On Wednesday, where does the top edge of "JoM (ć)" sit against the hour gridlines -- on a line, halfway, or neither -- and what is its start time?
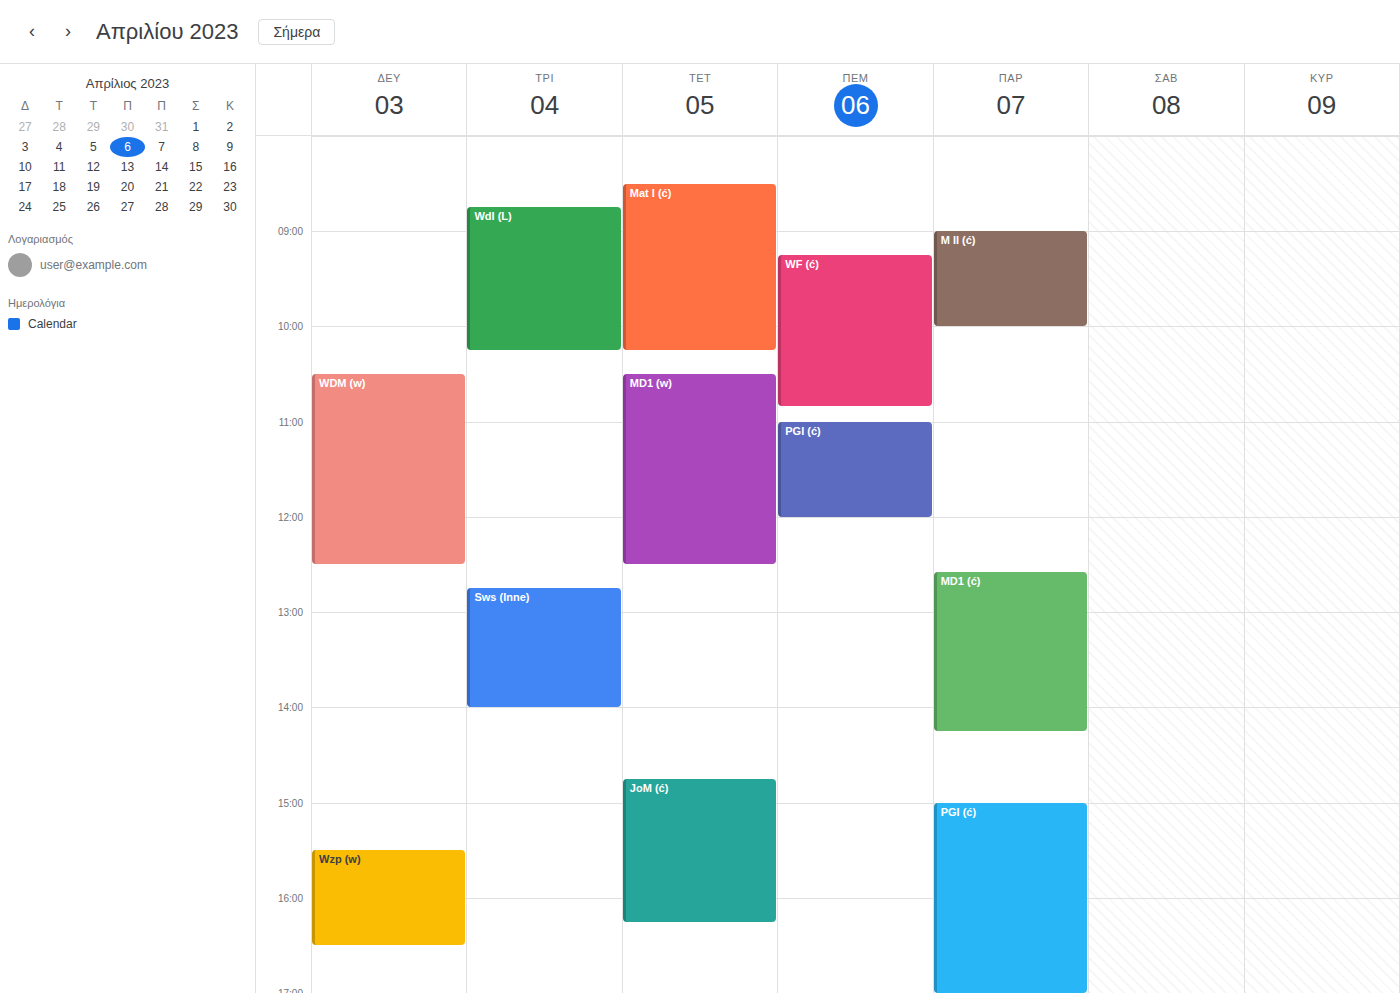
2:45 PM -- neither: three quarters of the way from the 2 PM line to the 3 PM line.